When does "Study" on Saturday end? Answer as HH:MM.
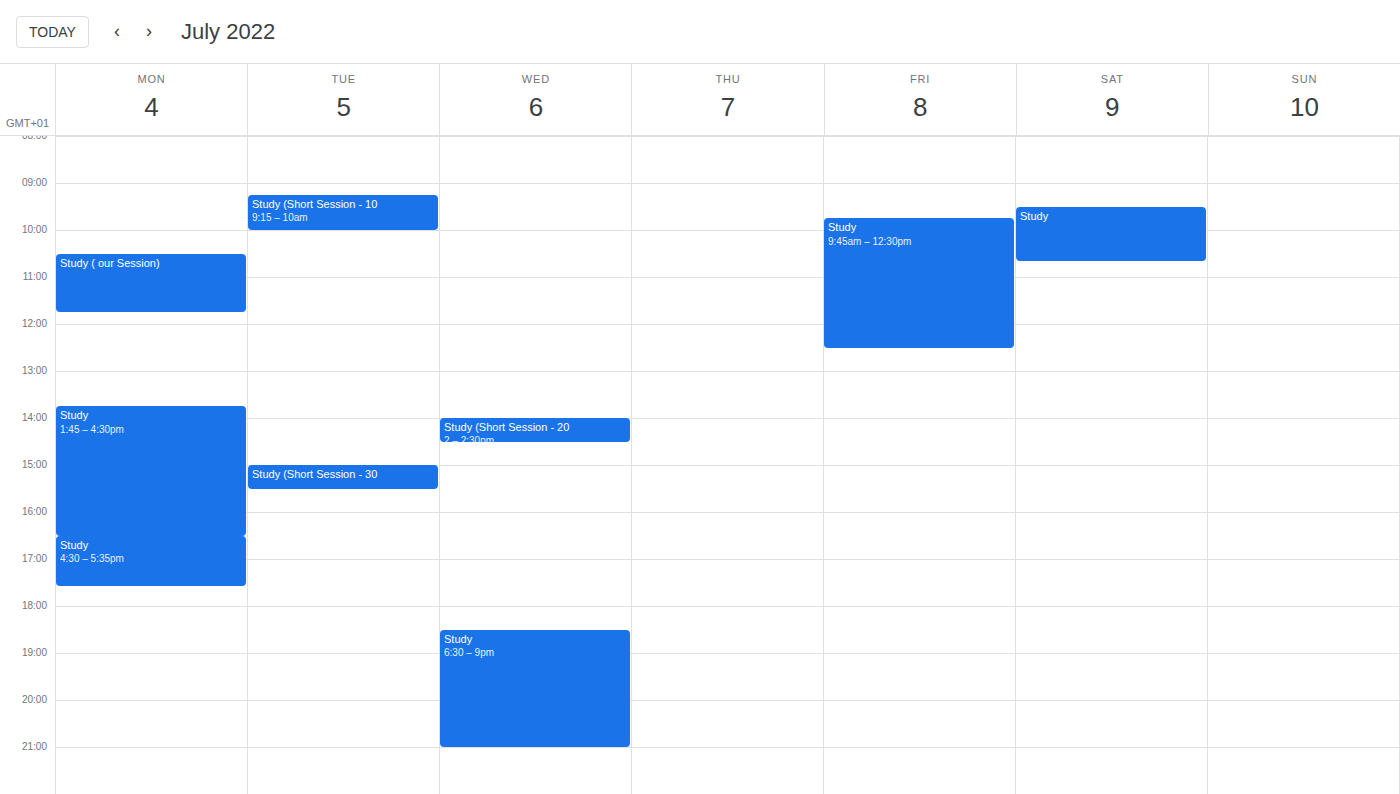
10:40